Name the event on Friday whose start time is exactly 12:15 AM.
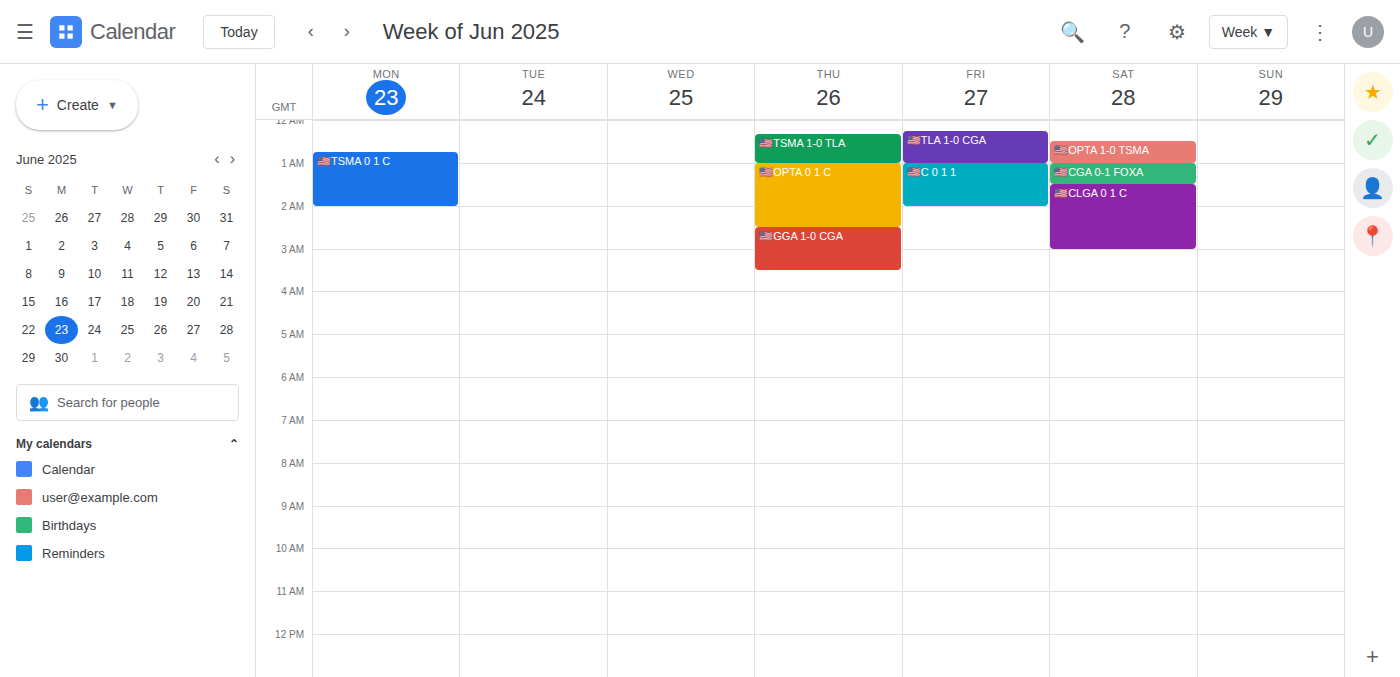
"🇺🇸TLA 1-0 CGA"